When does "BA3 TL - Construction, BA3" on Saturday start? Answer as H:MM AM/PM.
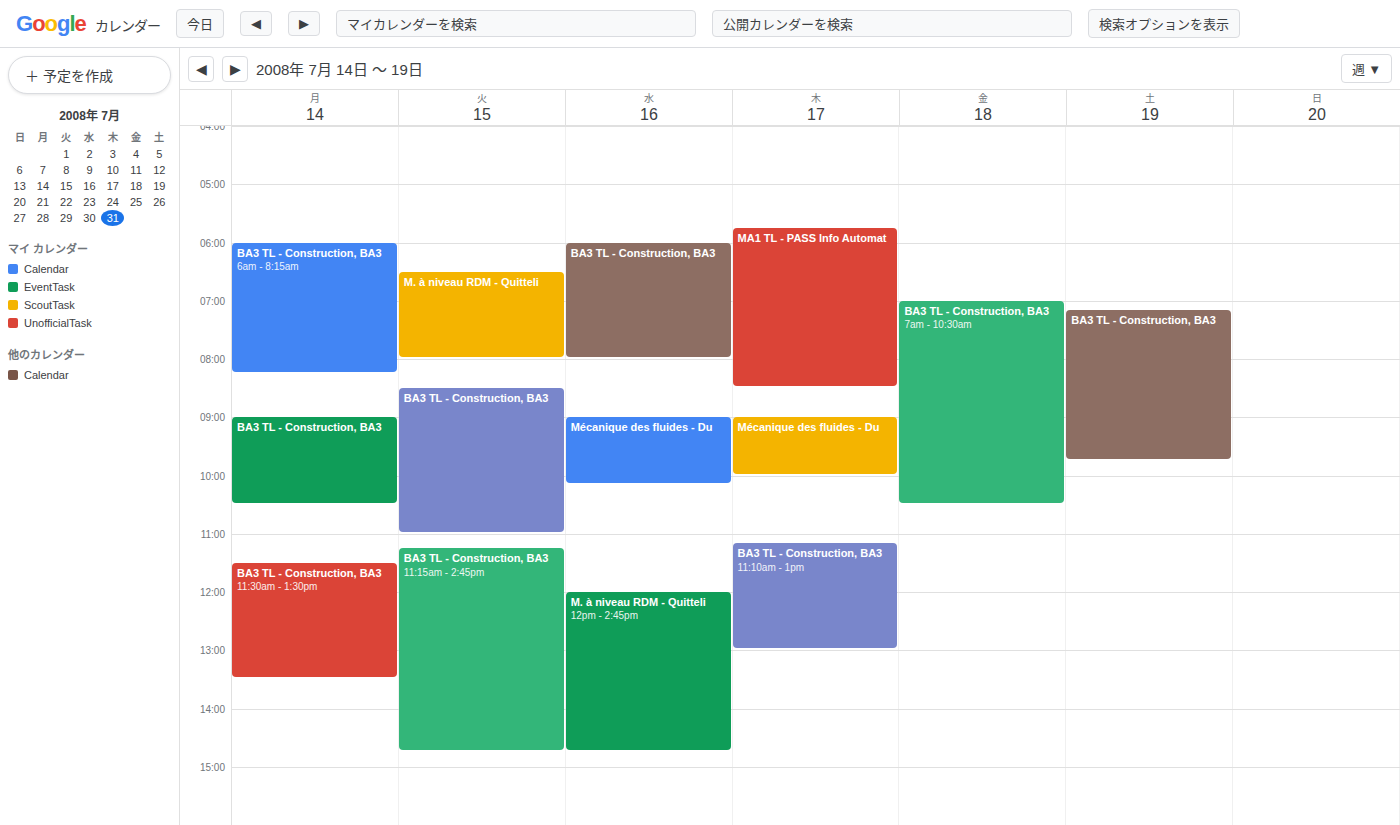
7:10 AM